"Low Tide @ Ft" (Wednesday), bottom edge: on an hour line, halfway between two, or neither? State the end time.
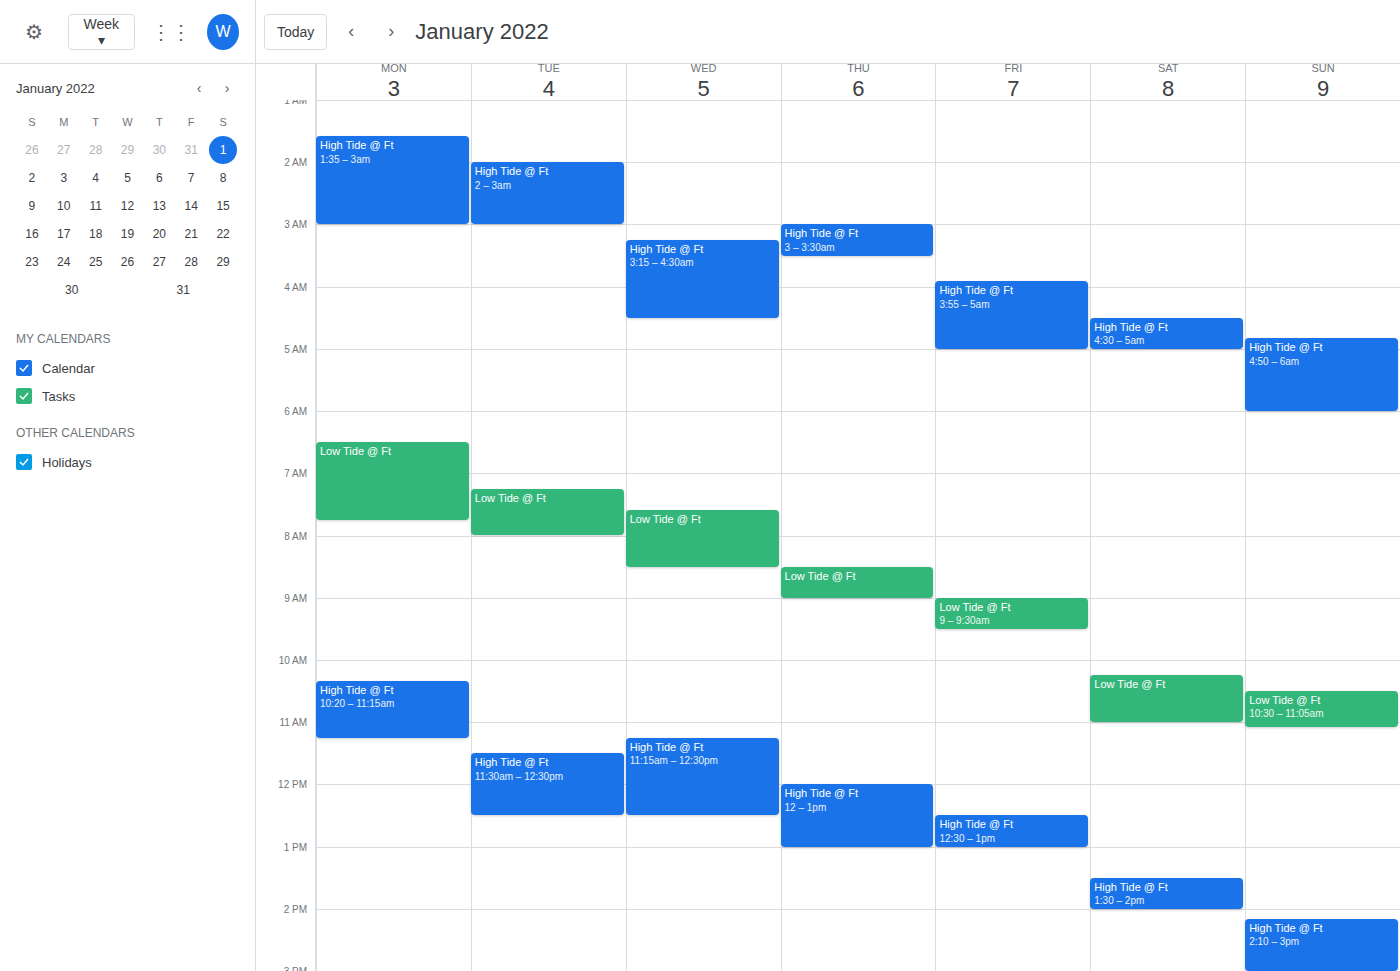
8:30 AM -- halfway between the 8 AM and 9 AM lines.